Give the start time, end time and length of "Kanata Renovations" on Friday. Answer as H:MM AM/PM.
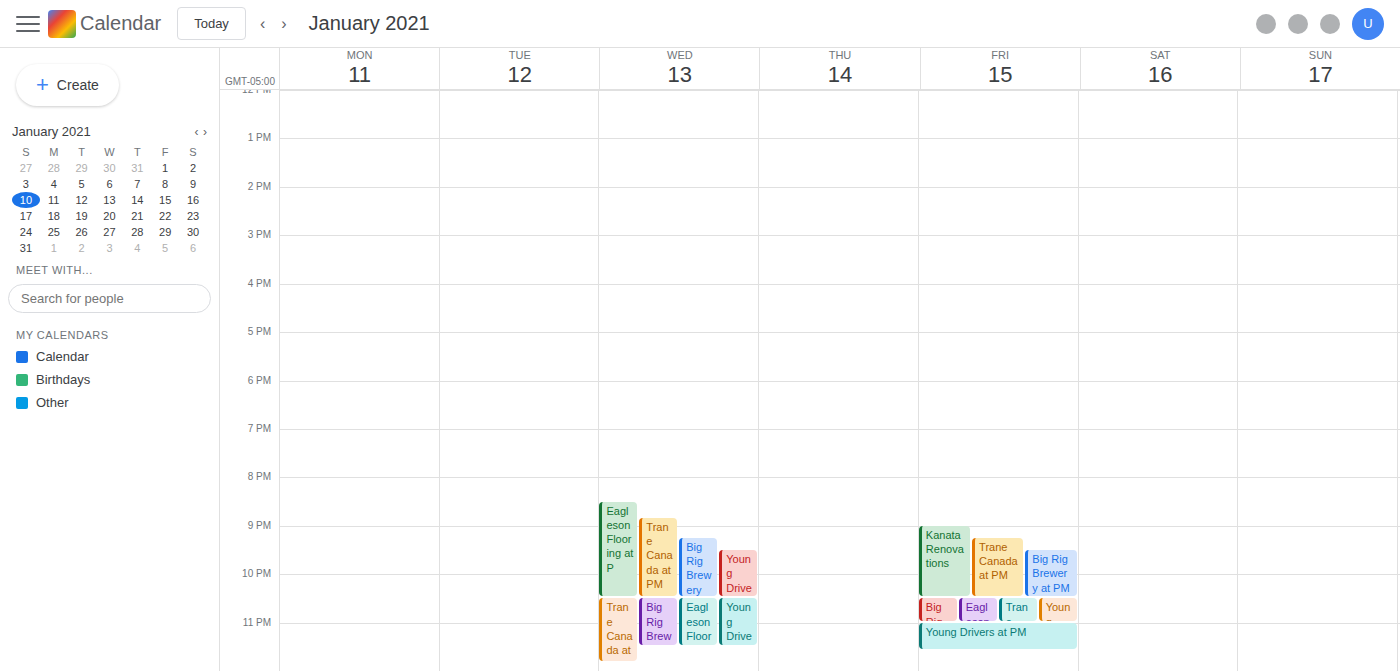
9:00 PM to 10:30 PM, 1 hour 30 minutes